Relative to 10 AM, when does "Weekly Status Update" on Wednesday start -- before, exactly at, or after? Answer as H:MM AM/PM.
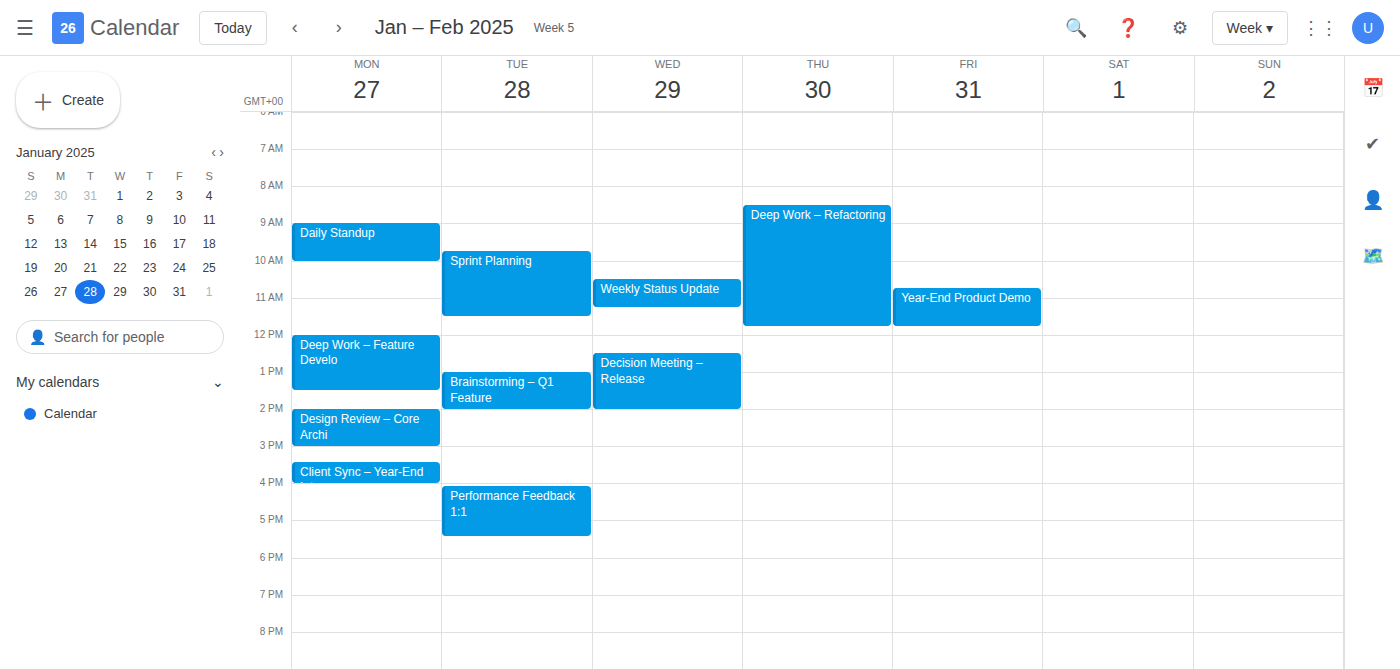
10:30 AM -- after 10 AM, 30 minutes below the 10 AM line.